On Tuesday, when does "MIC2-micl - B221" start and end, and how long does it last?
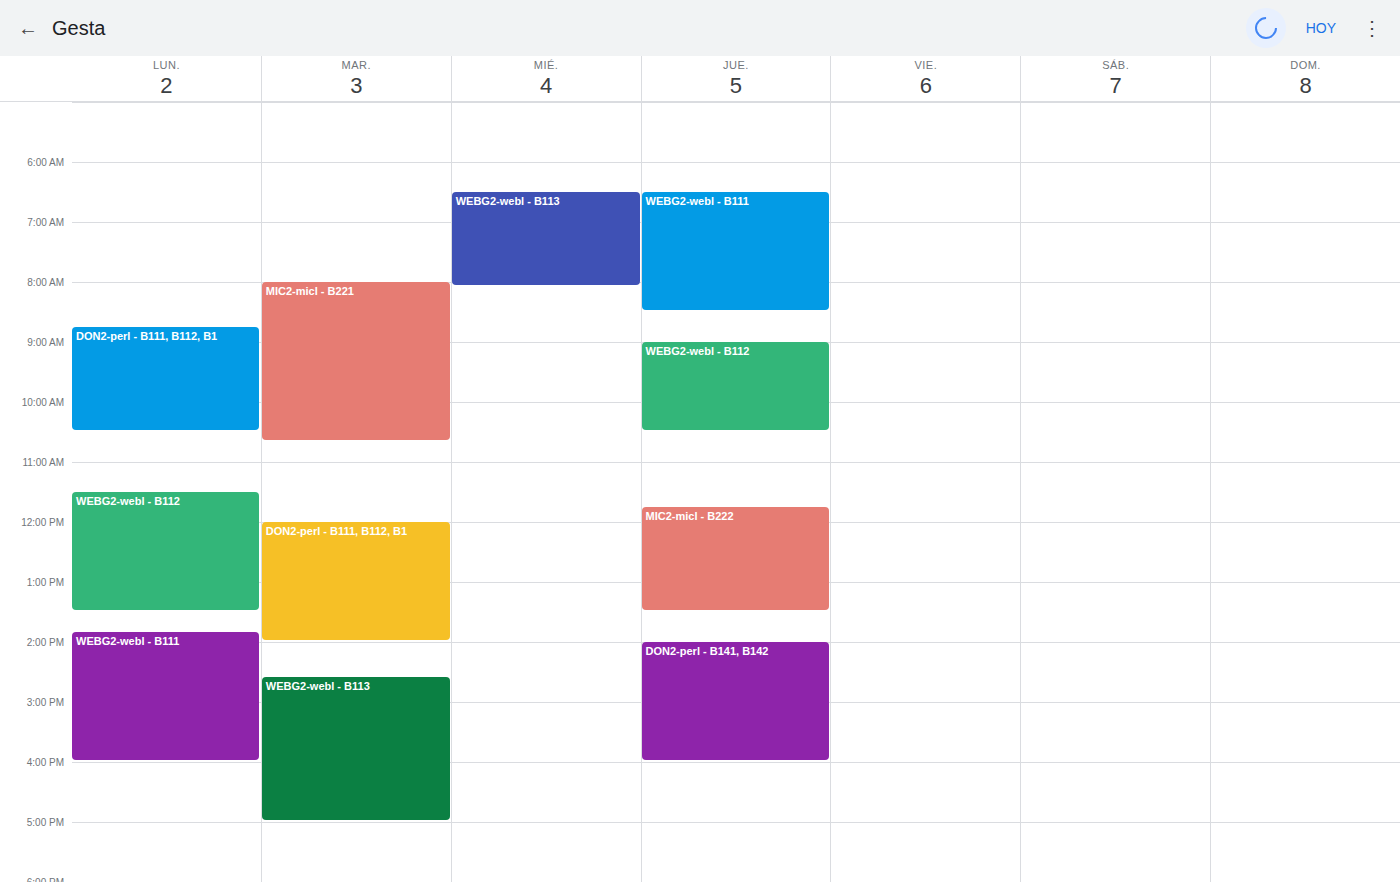
8:00 AM to 10:40 AM, 2 hours 40 minutes